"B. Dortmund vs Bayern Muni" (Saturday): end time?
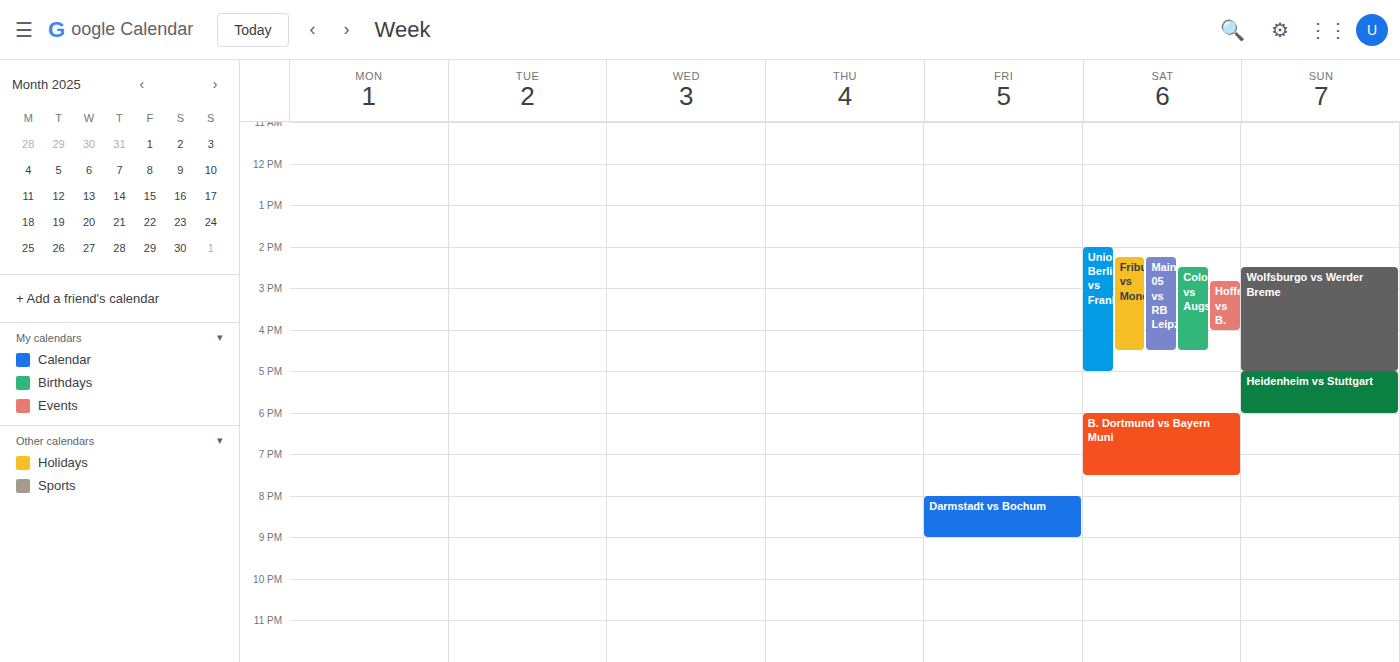
19:30